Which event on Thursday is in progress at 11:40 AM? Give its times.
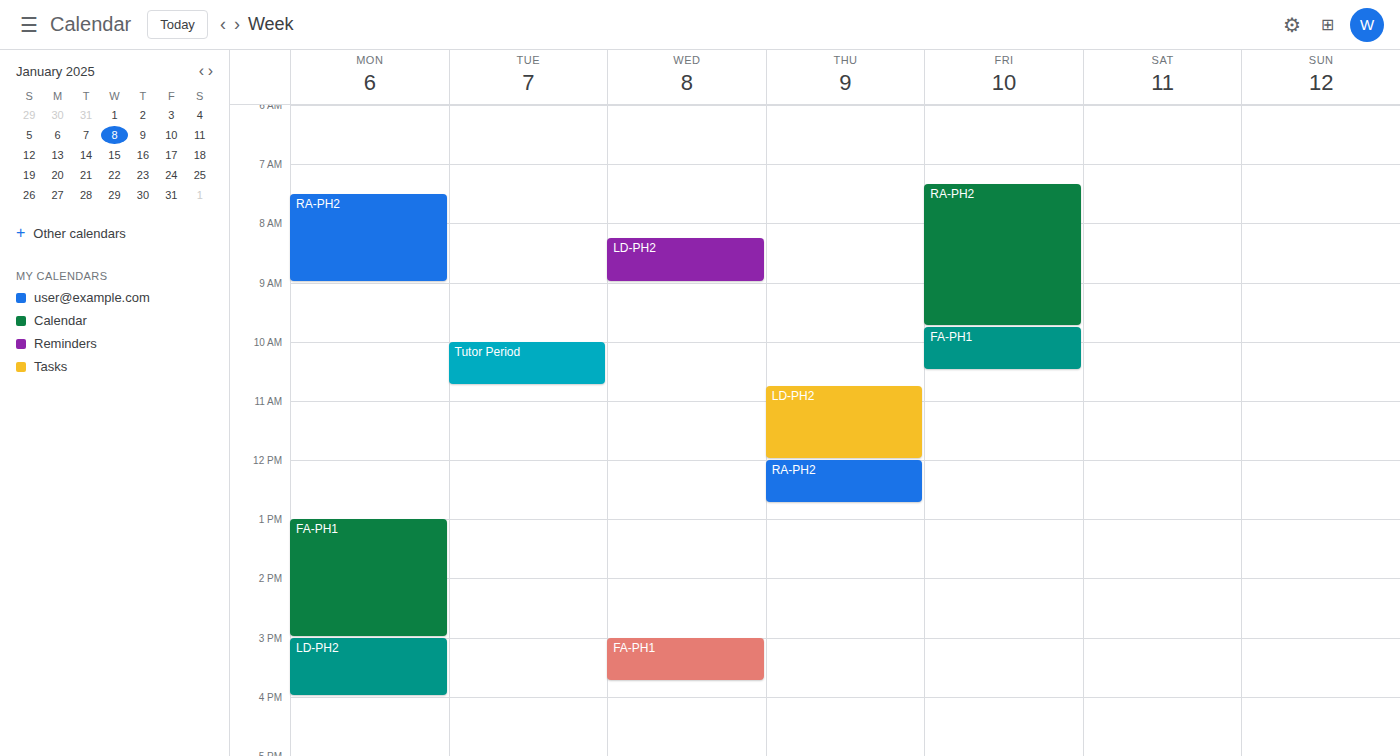
"LD-PH2", 10:45 AM to 12:00 PM